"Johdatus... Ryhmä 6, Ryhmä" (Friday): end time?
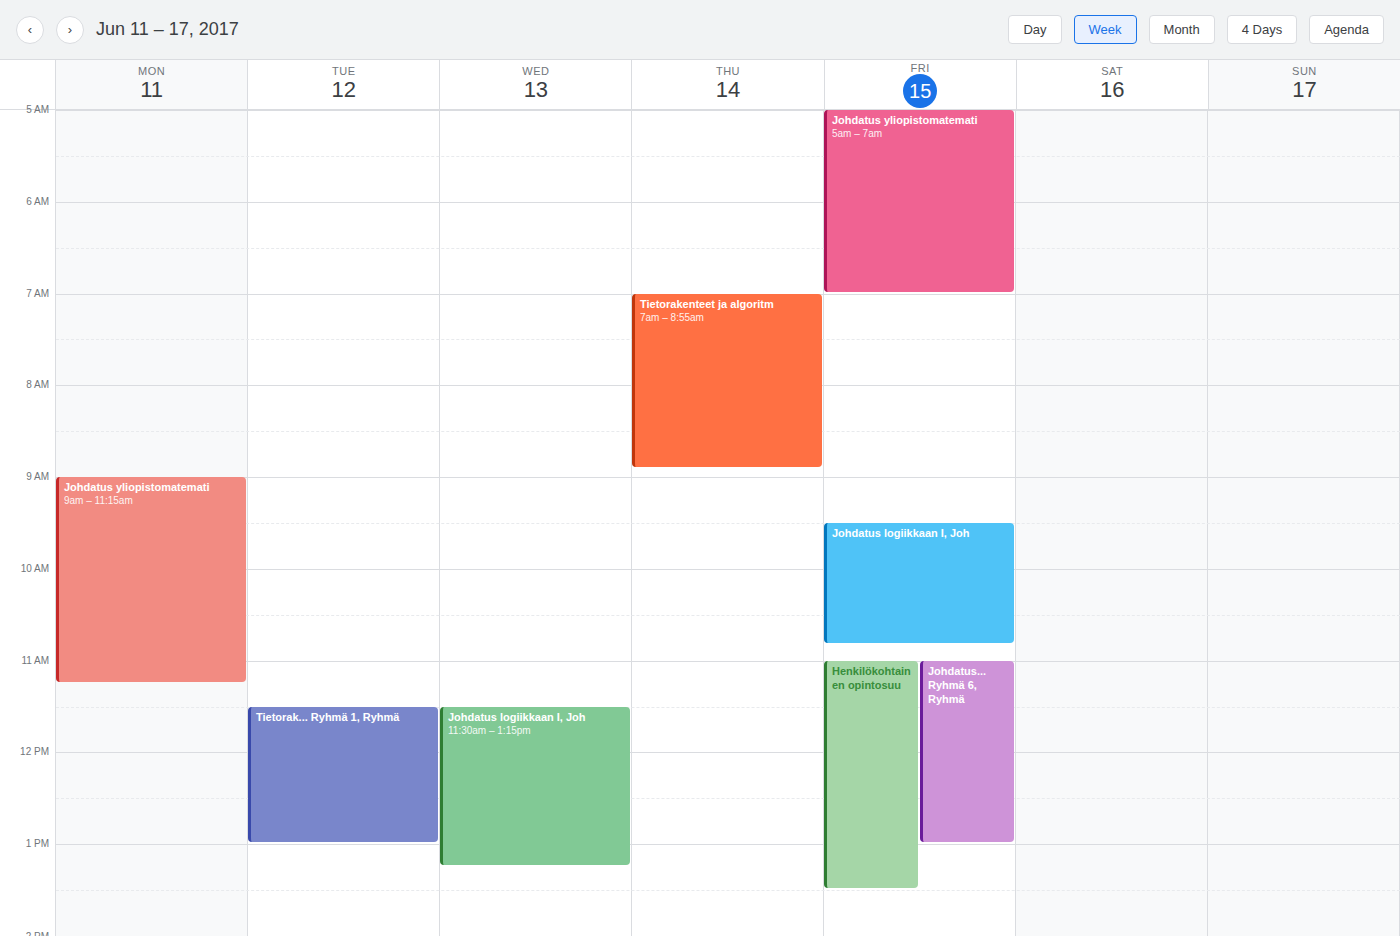
1:00 PM